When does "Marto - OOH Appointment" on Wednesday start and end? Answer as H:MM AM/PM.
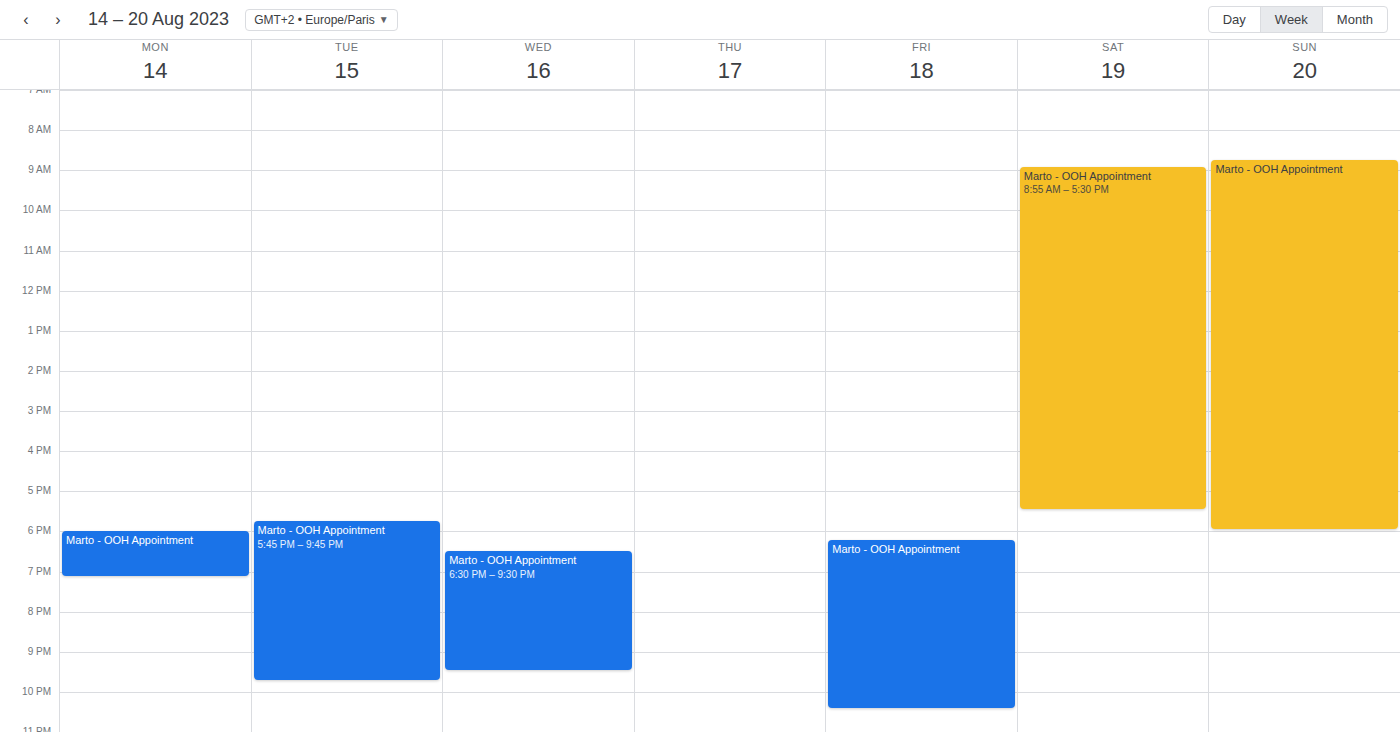
6:30 PM to 9:30 PM